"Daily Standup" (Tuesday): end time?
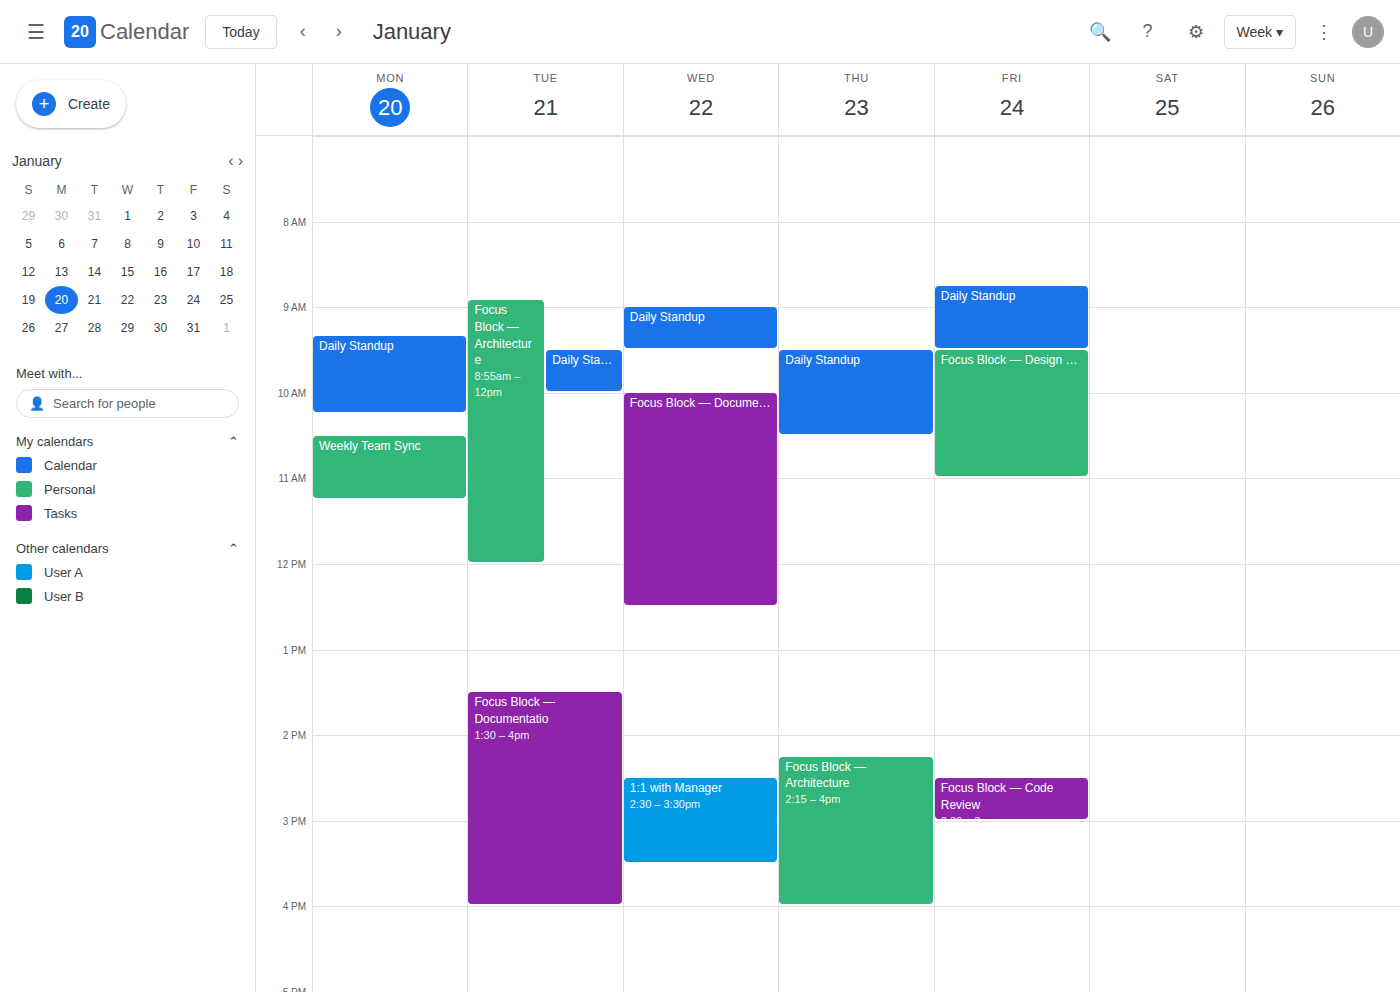
10:00 AM